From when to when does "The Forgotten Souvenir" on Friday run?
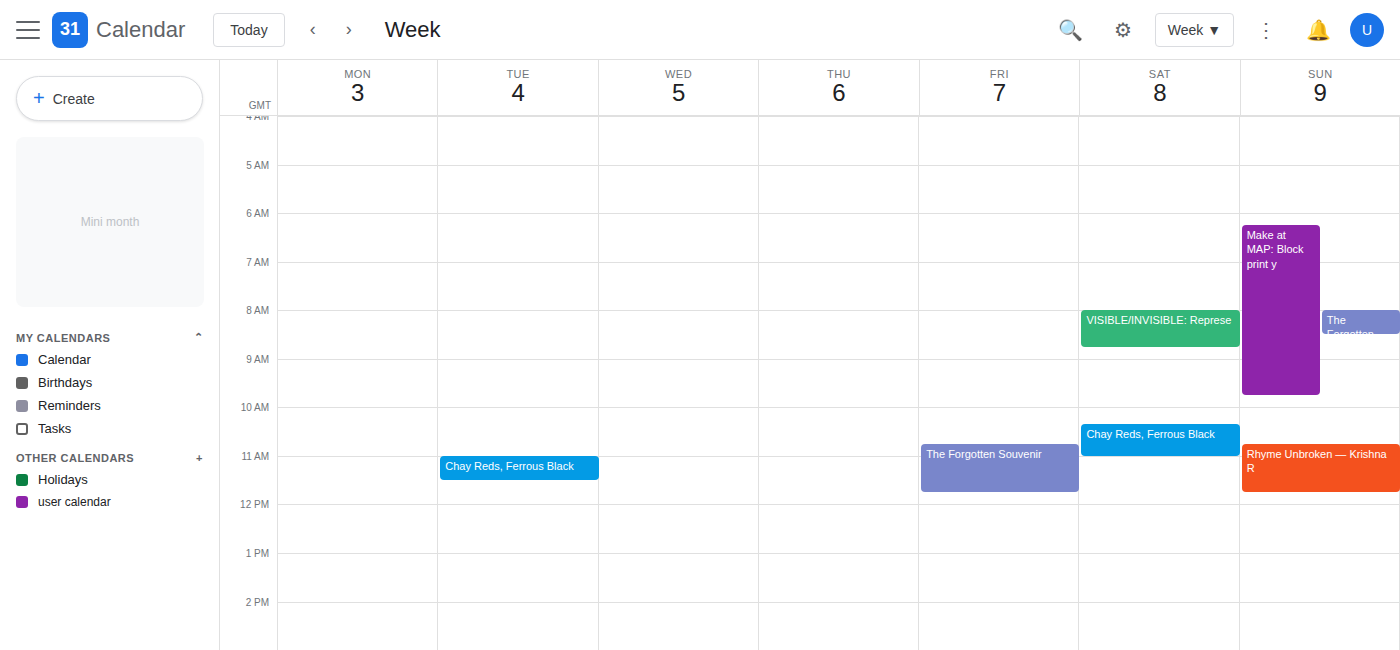
10:45 AM to 11:45 AM